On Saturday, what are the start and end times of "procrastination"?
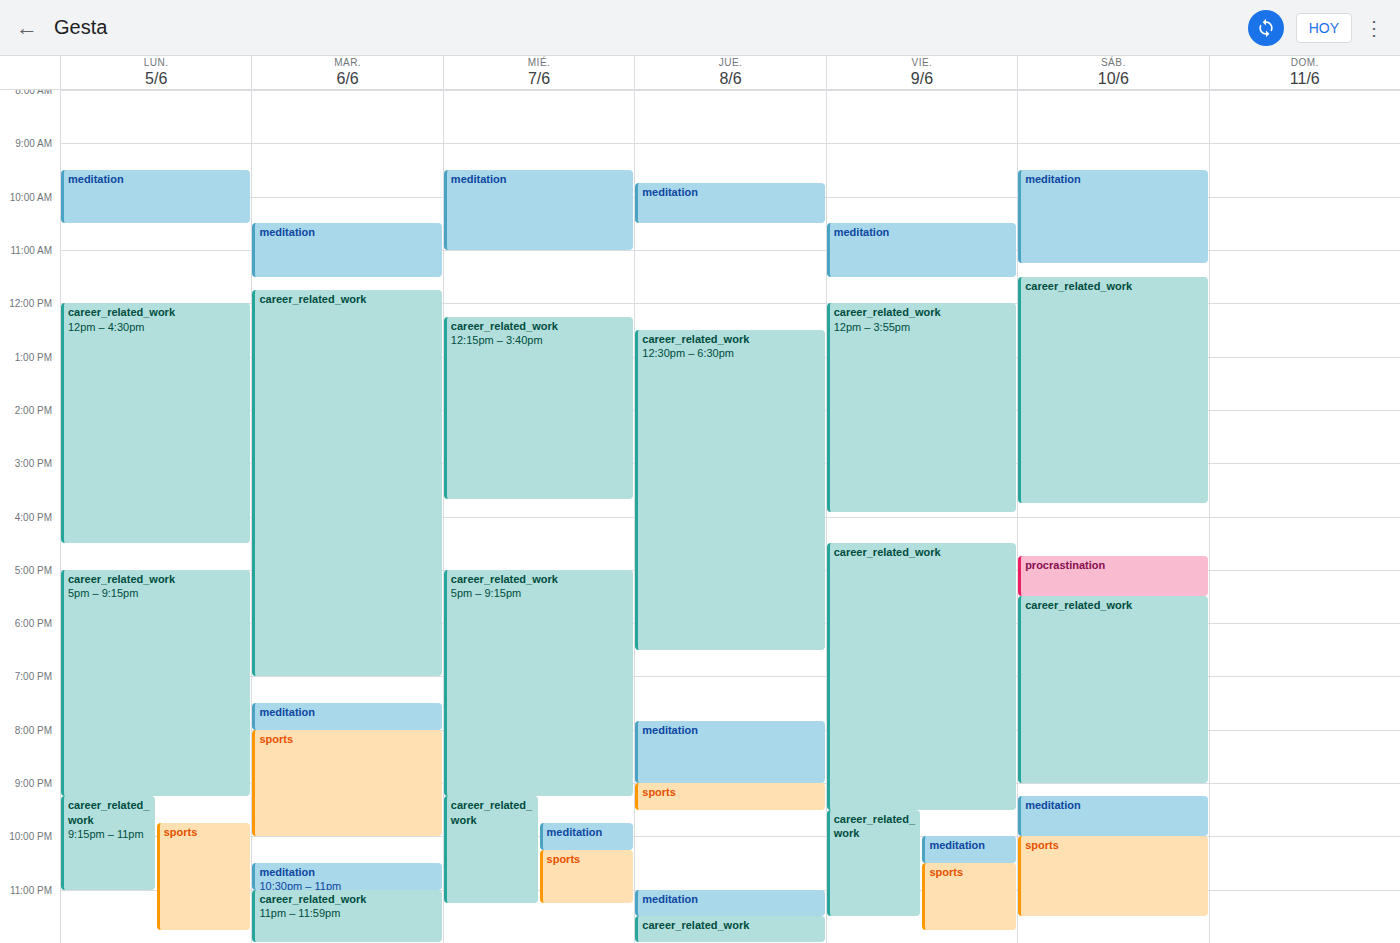
4:45 PM to 5:30 PM